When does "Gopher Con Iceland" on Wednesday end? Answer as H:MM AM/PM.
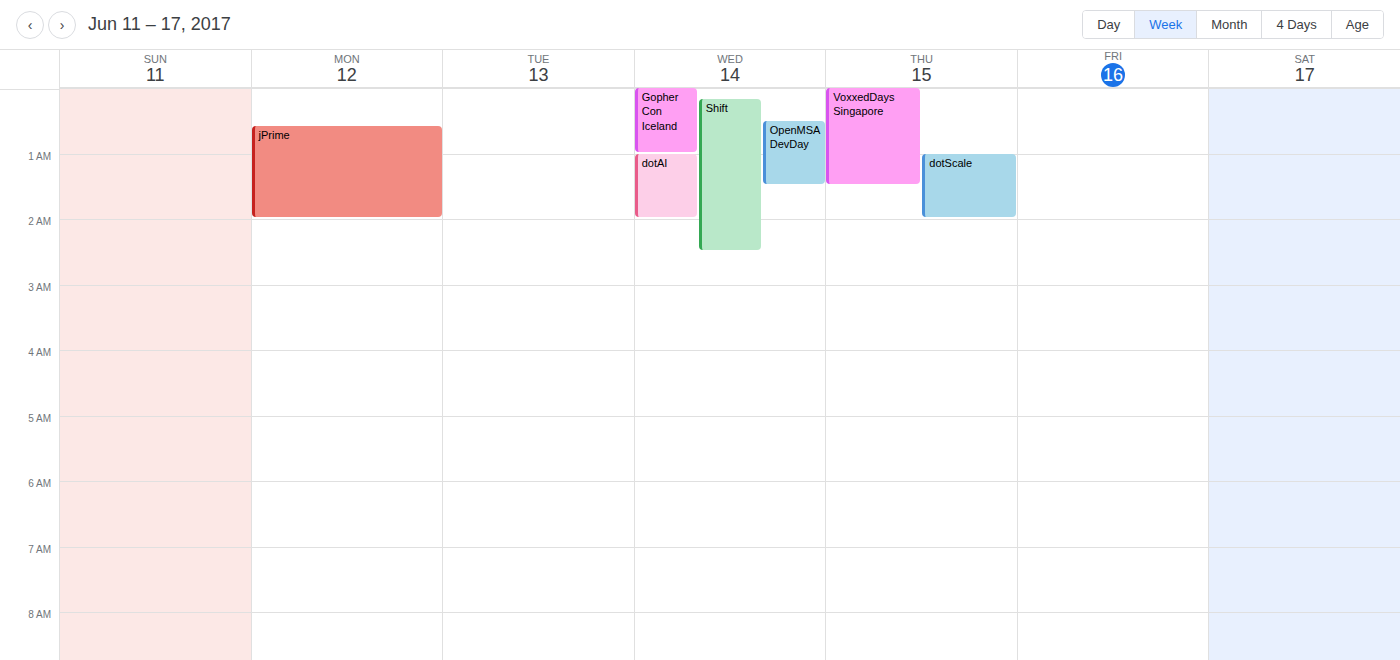
1:00 AM